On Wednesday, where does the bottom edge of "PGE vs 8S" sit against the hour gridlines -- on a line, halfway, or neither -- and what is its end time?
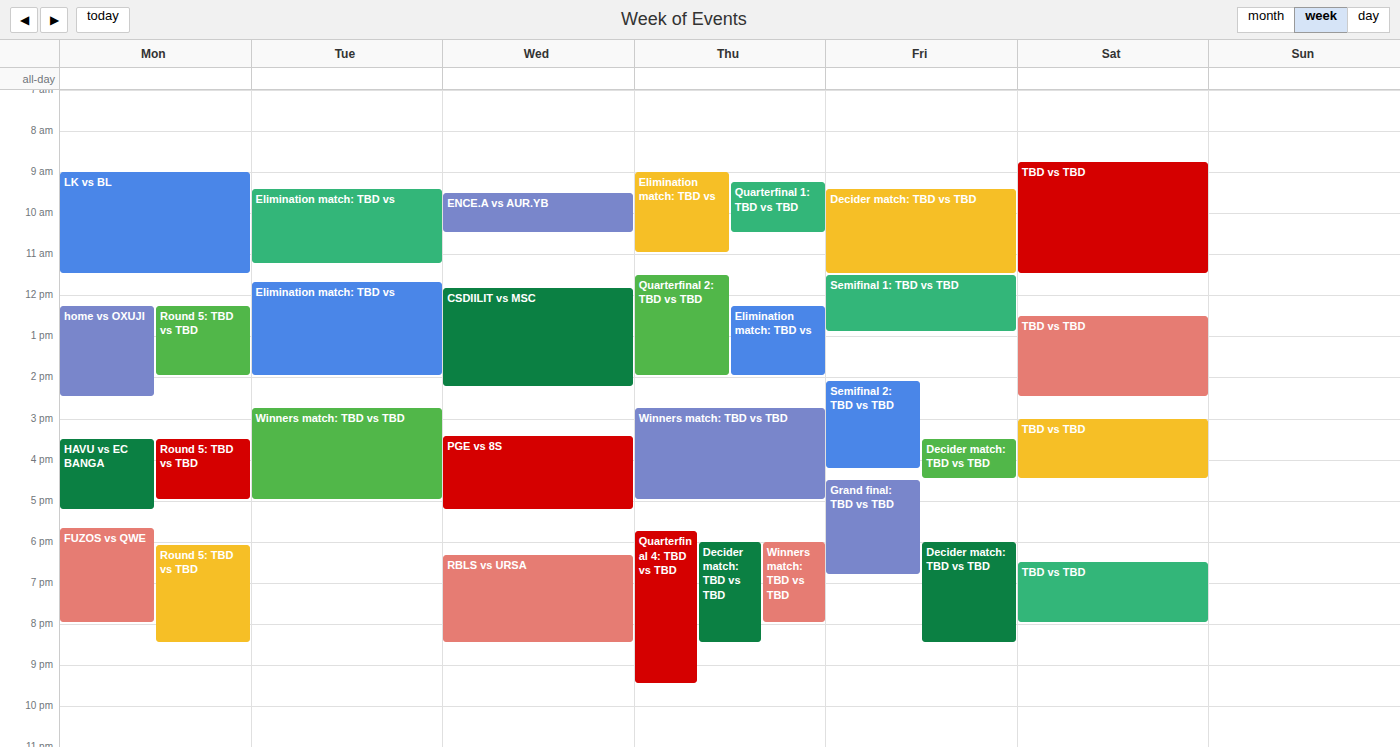
5:15 PM -- neither: a quarter of the way from the 5 PM line to the 6 PM line.